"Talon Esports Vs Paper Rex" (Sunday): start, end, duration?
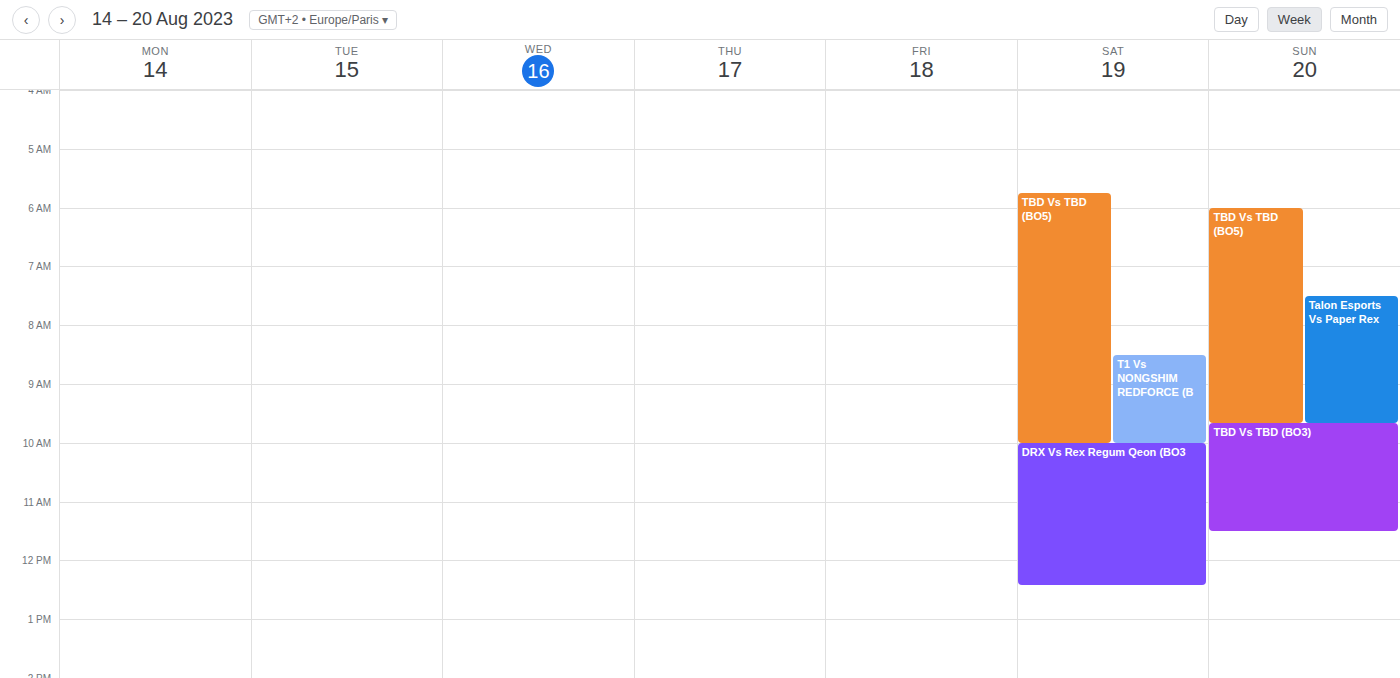
7:30 AM to 9:40 AM, 2 hours 10 minutes